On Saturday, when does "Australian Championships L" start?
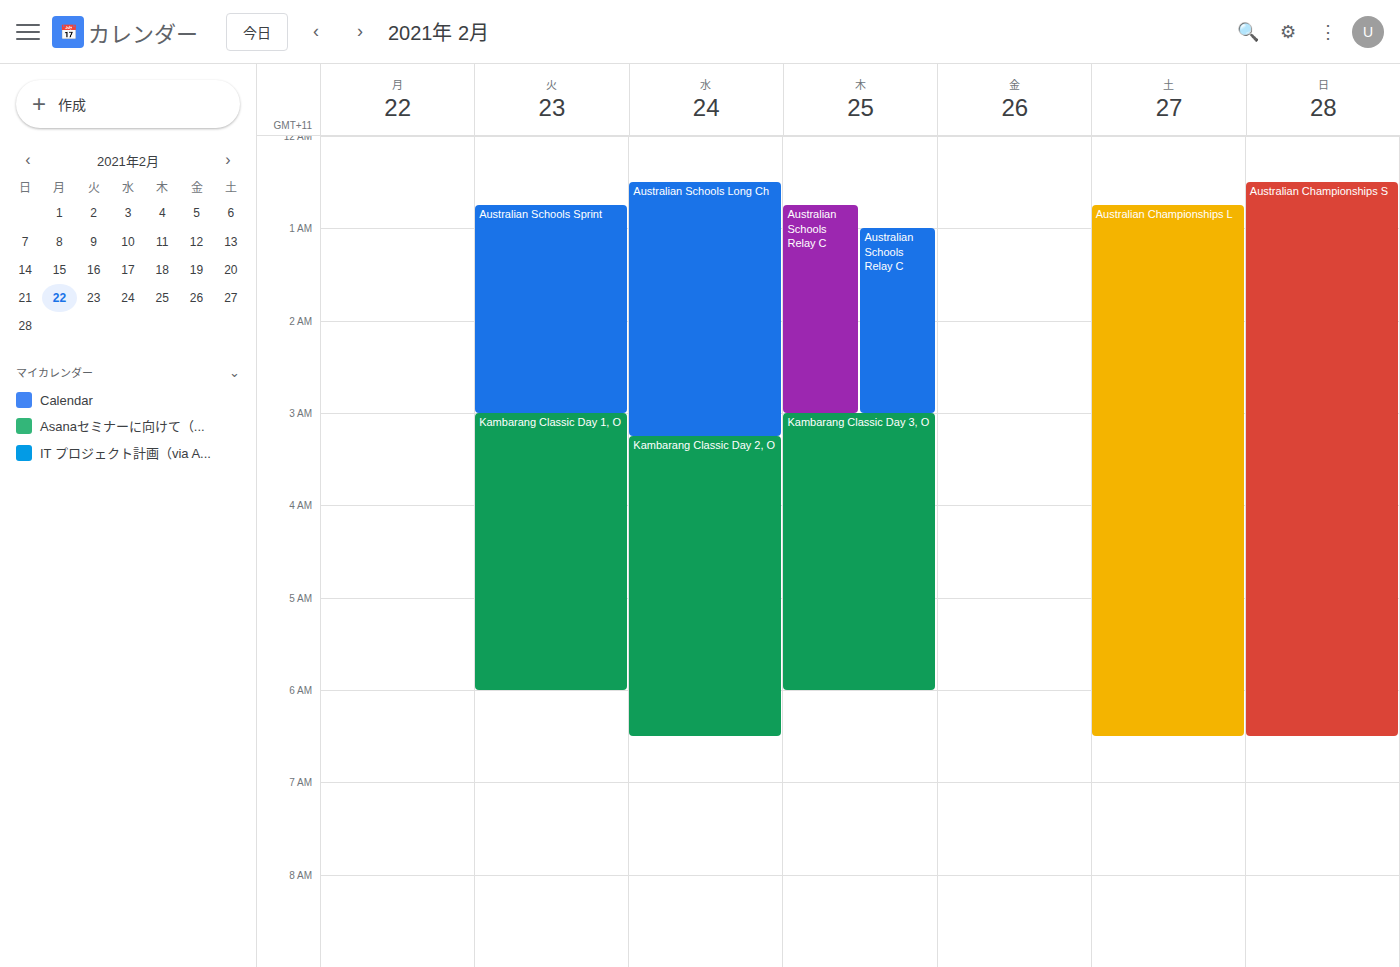
12:45 AM